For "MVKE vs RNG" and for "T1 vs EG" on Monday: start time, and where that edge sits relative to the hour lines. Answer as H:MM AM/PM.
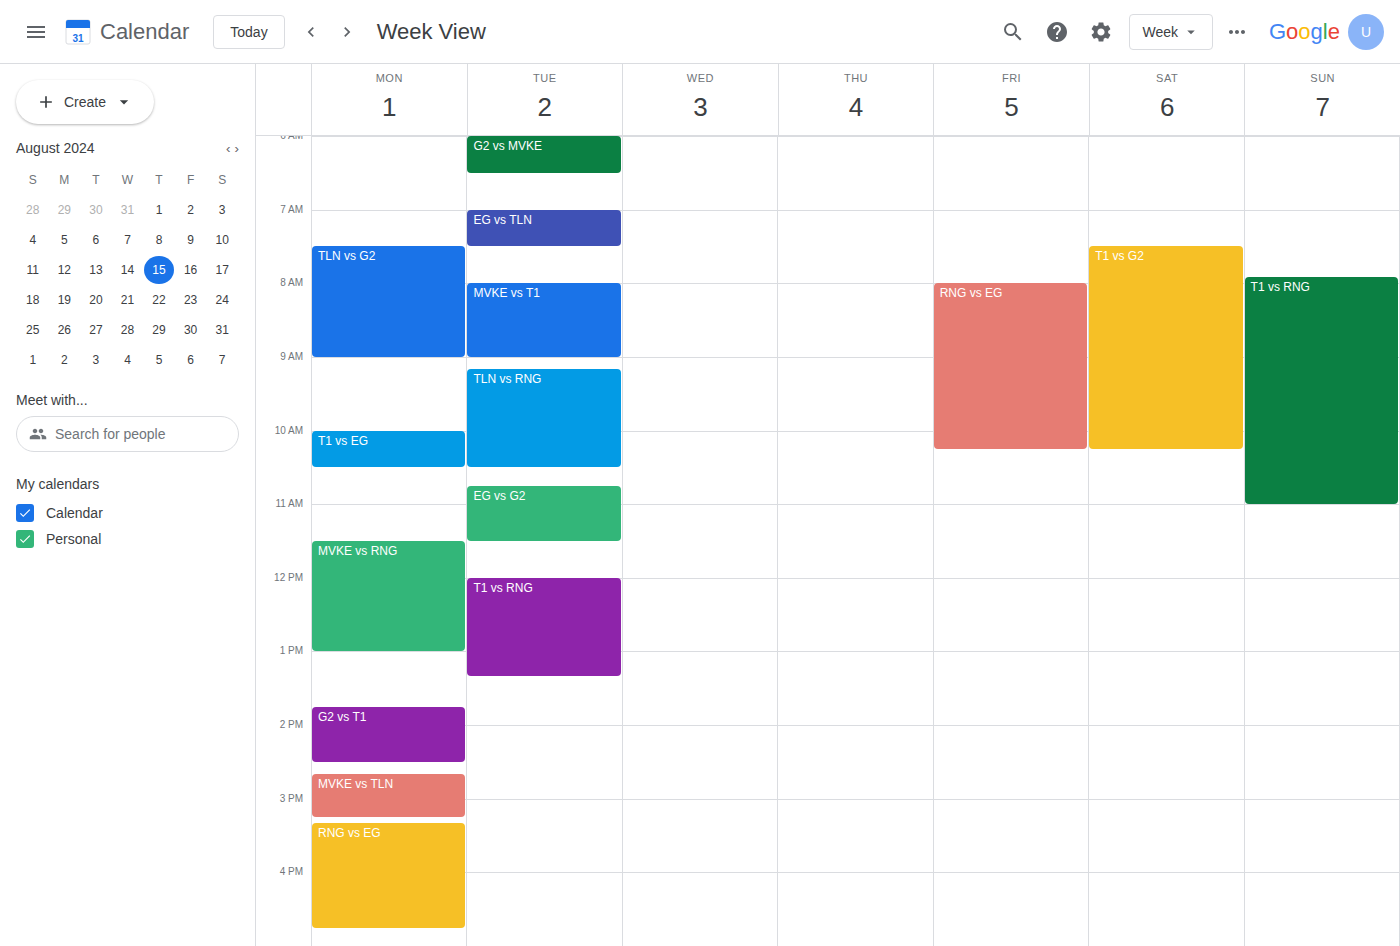
"MVKE vs RNG": 11:30 AM, halfway between the 11 AM and 12 PM lines. "T1 vs EG": 10:00 AM, exactly on the 10 AM line.